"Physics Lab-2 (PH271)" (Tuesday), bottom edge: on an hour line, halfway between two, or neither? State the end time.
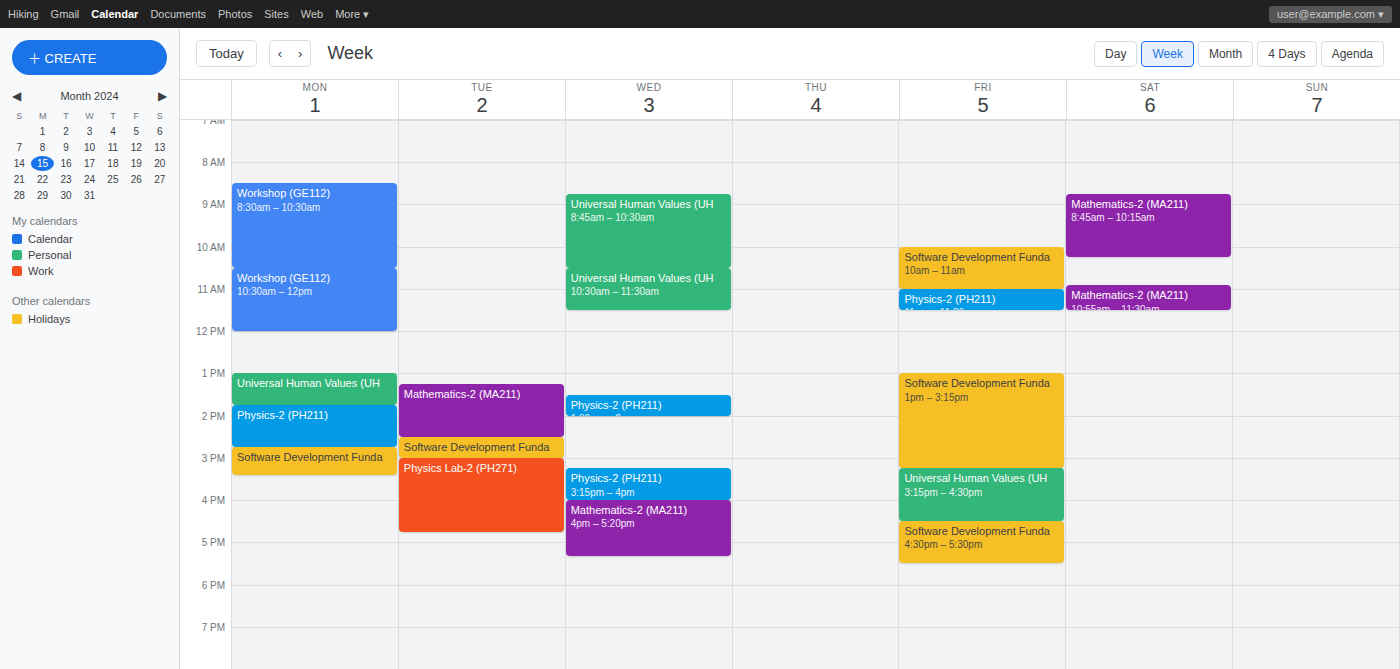
4:45 PM -- neither: three quarters of the way from the 4 PM line to the 5 PM line.